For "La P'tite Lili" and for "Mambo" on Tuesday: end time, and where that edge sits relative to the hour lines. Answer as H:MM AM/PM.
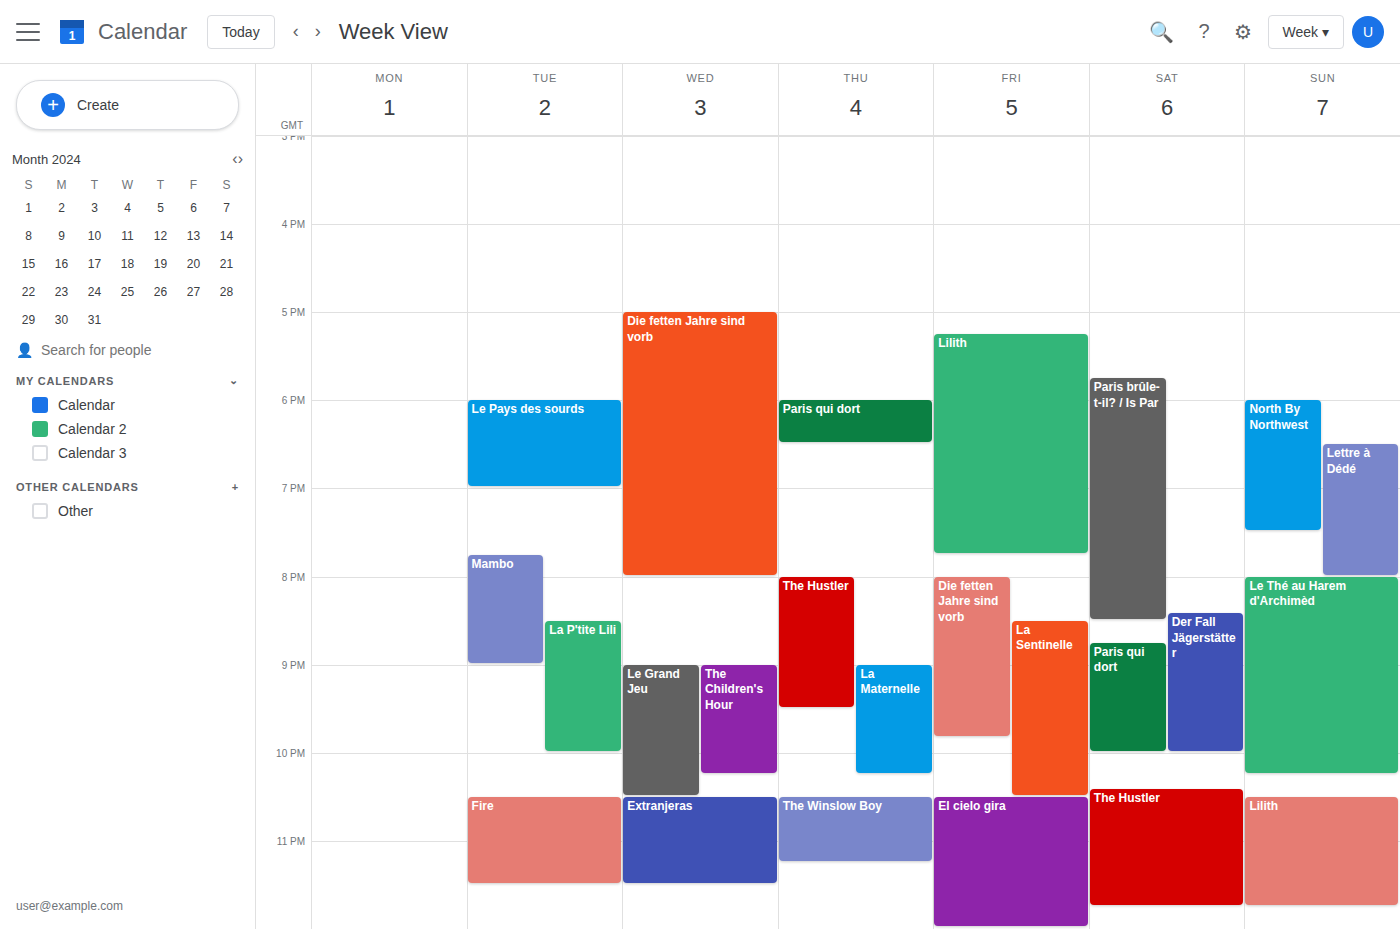
"La P'tite Lili": 10:00 PM, exactly on the 10 PM line. "Mambo": 9:00 PM, exactly on the 9 PM line.